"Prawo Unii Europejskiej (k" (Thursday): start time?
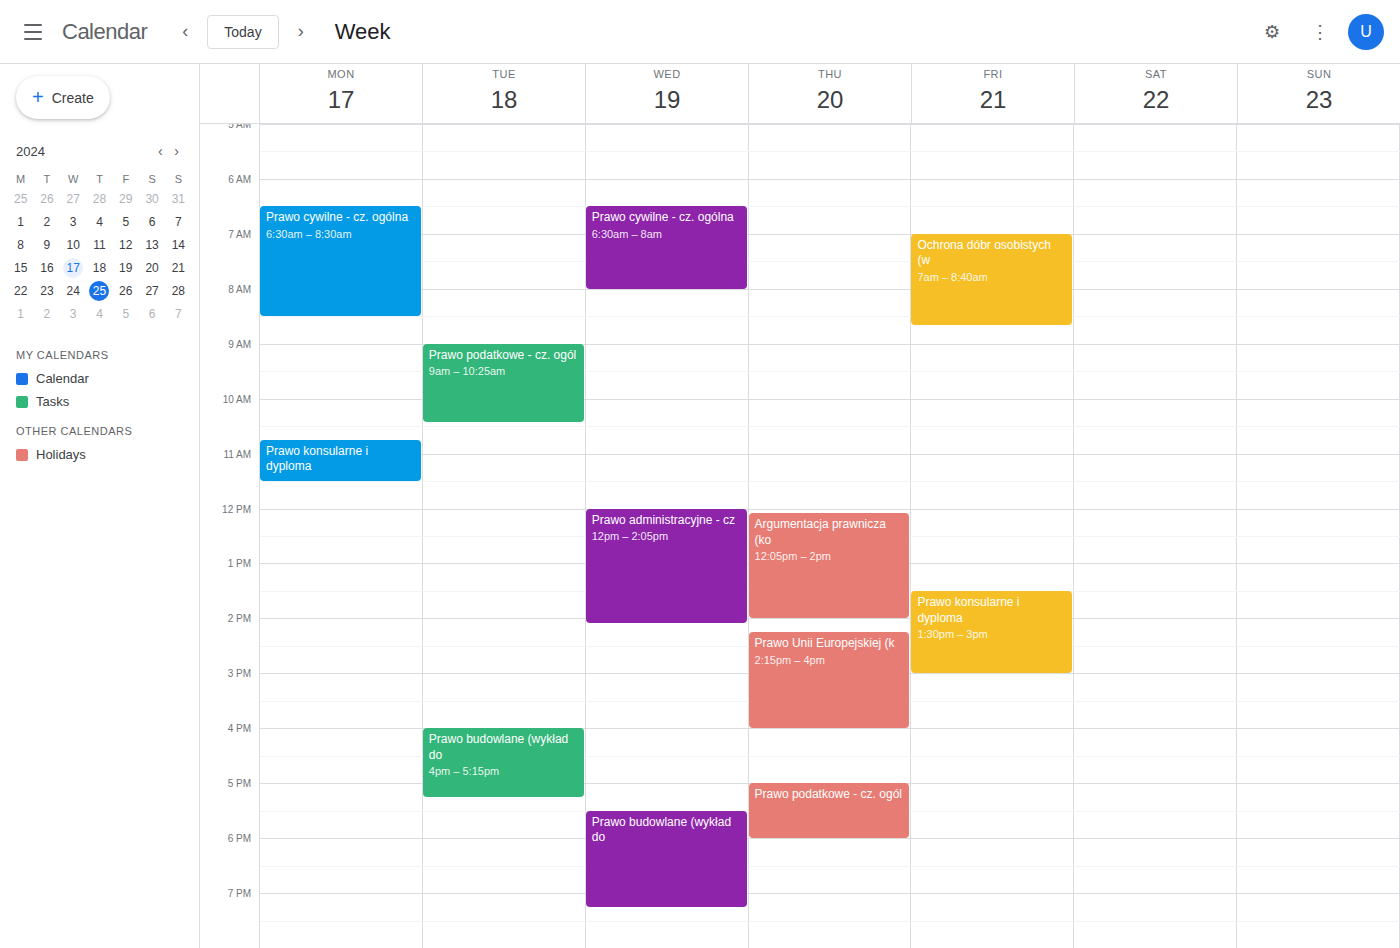
2:15 PM